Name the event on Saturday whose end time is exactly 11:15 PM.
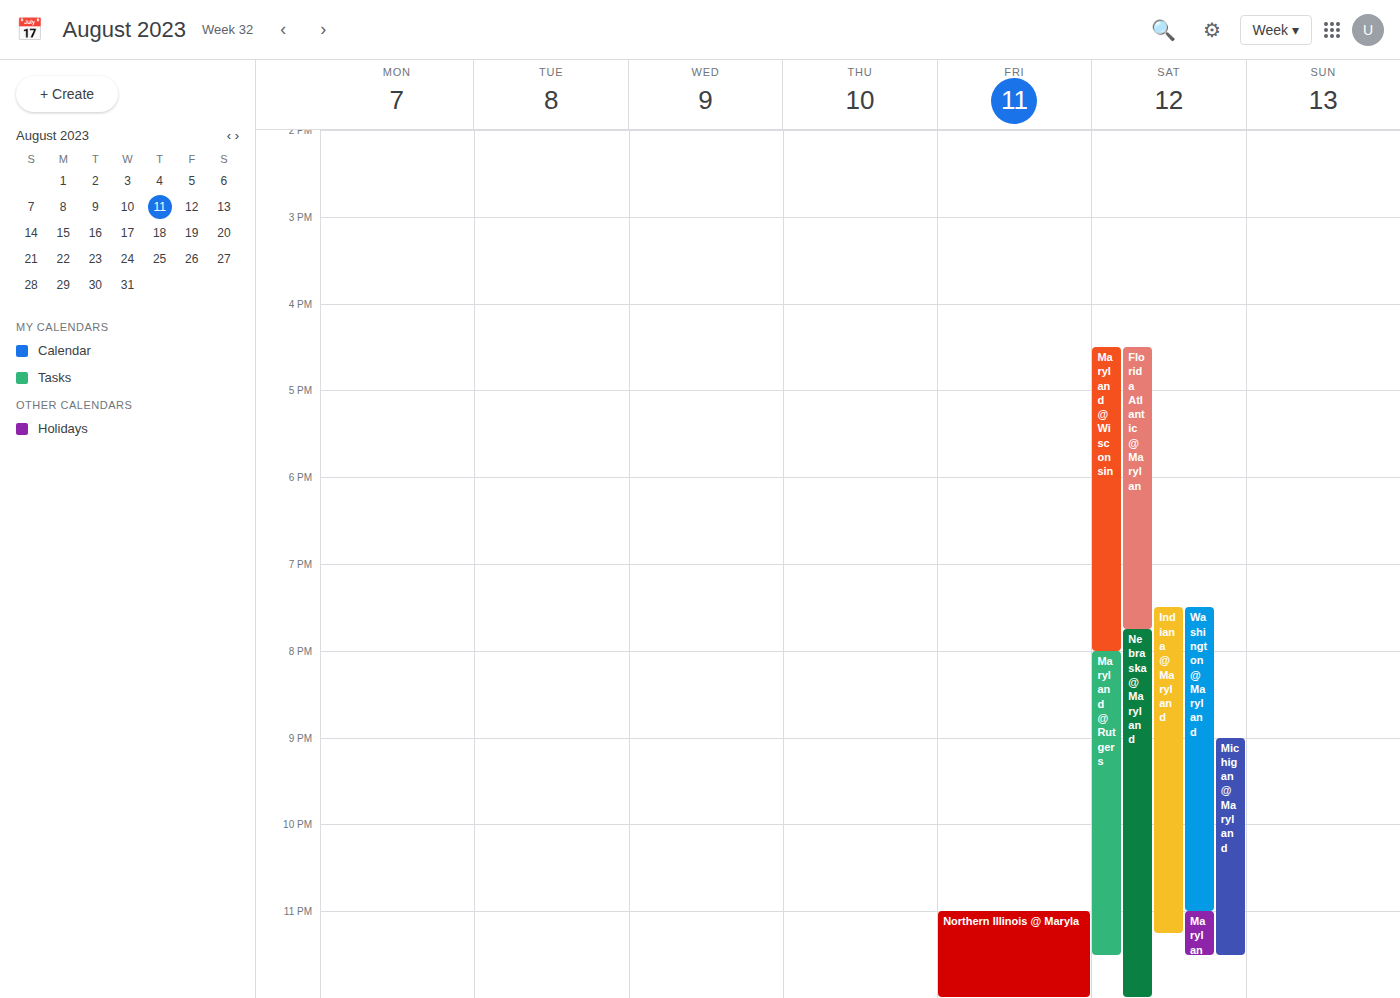
"Indiana @ Maryland"